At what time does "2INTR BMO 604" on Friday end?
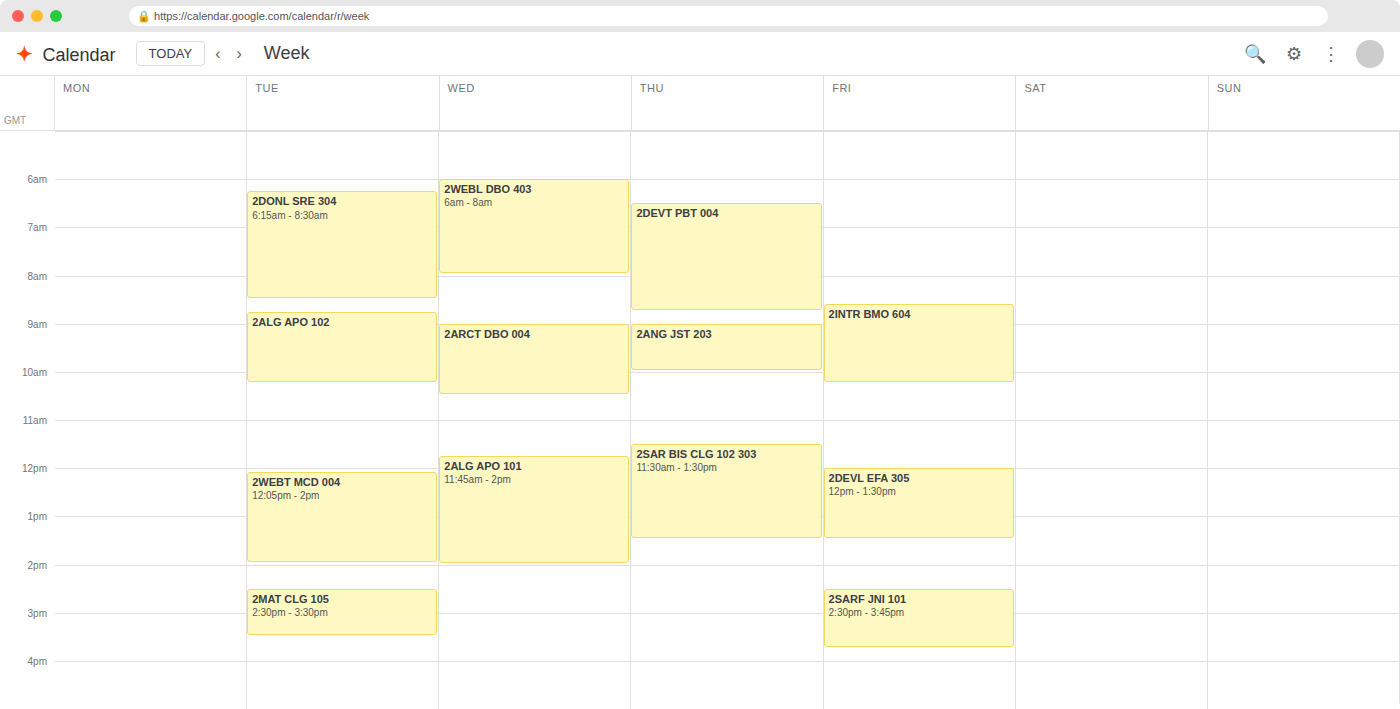
10:15 AM